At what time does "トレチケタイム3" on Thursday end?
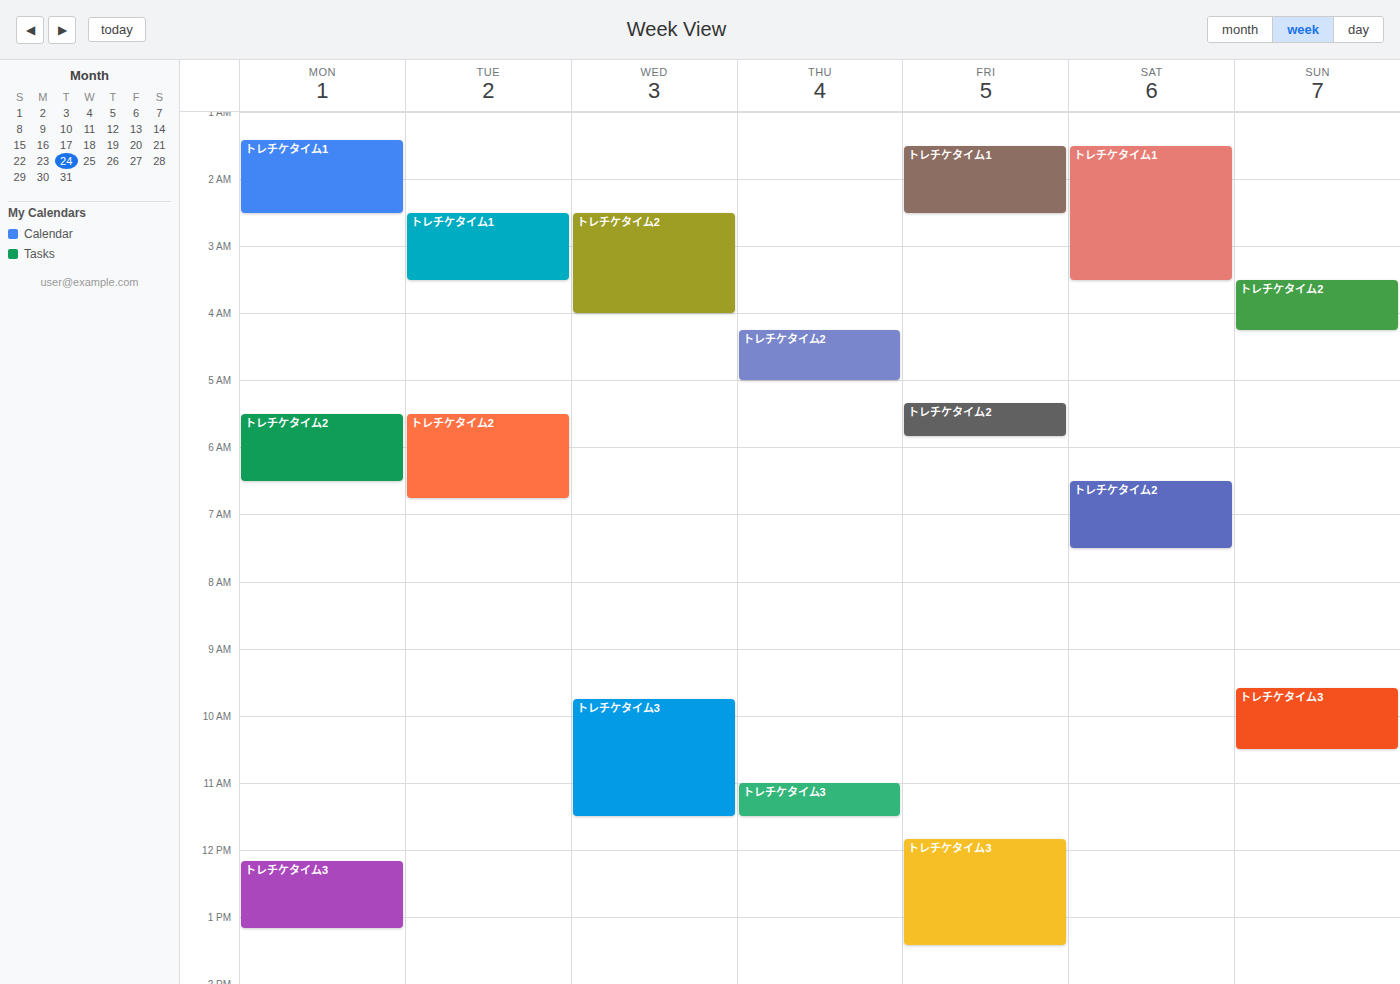
11:30 AM